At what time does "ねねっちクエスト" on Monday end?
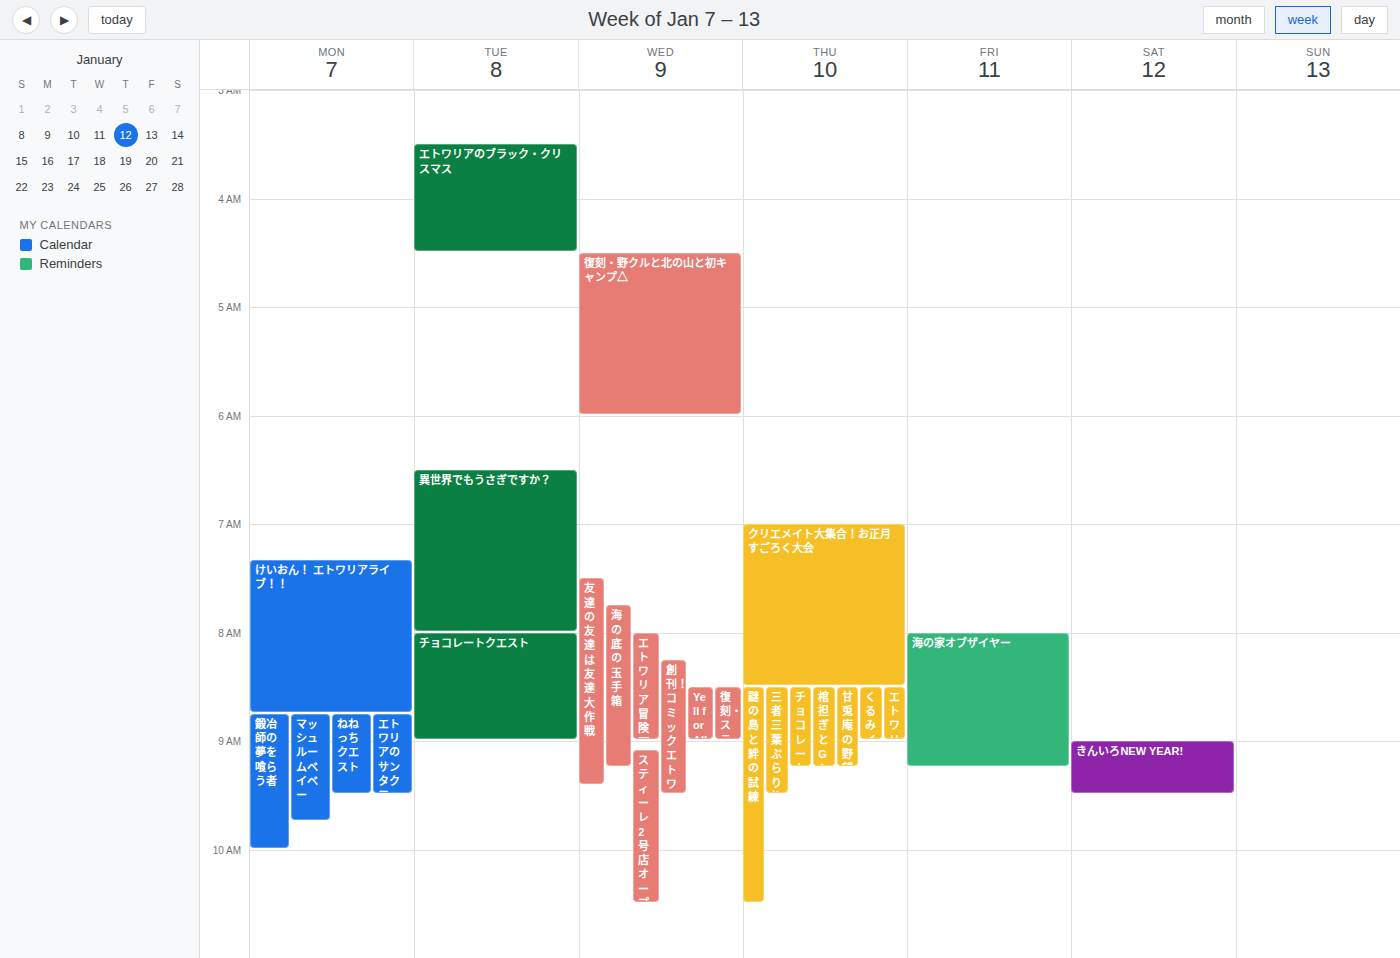
9:30 AM